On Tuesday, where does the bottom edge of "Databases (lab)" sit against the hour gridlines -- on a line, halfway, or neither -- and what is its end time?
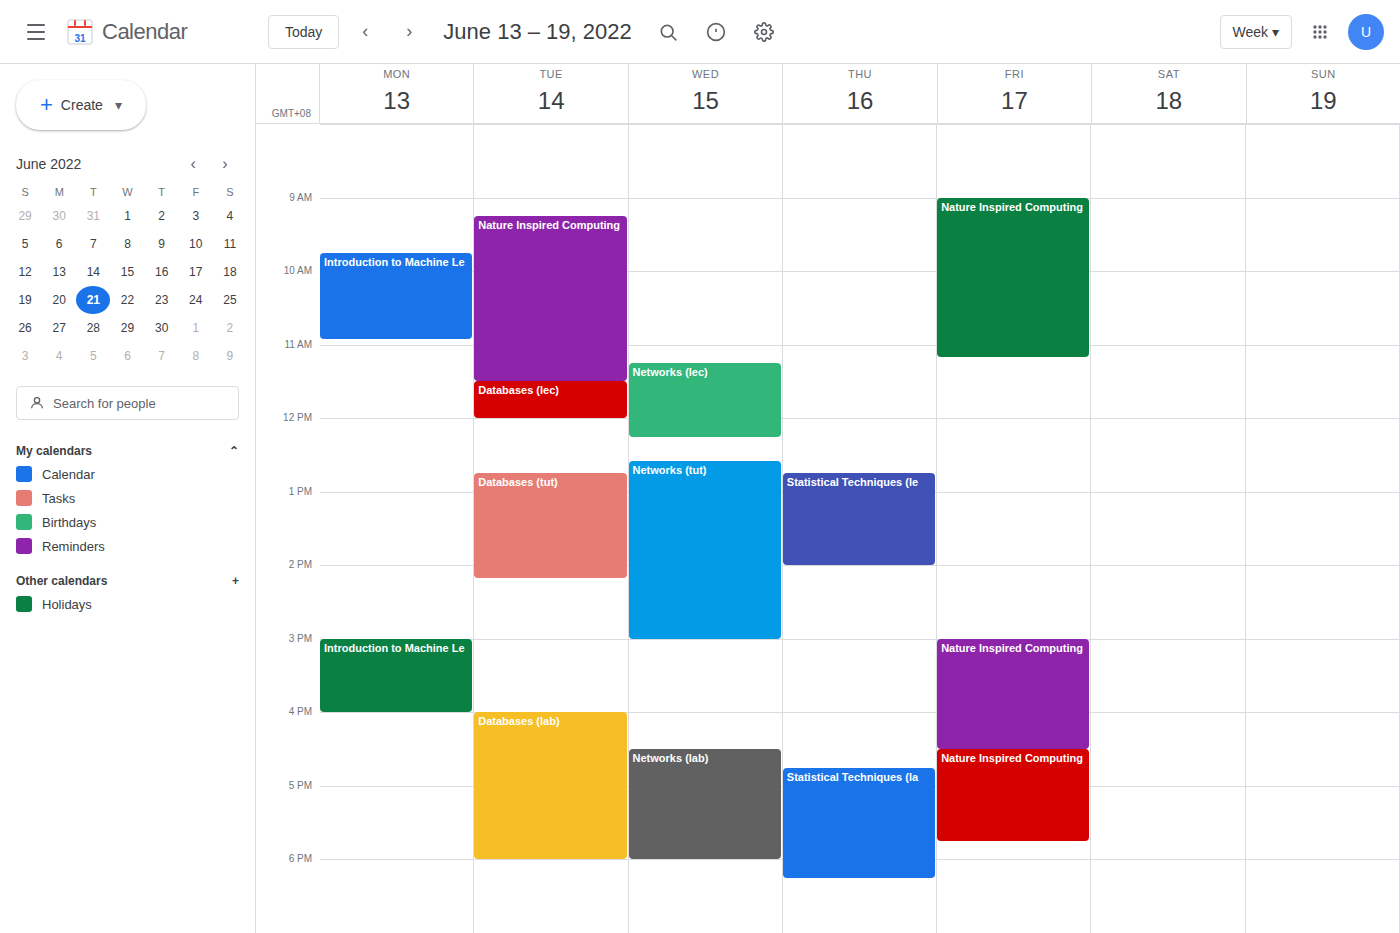
6:00 PM -- exactly on the 6 PM line.